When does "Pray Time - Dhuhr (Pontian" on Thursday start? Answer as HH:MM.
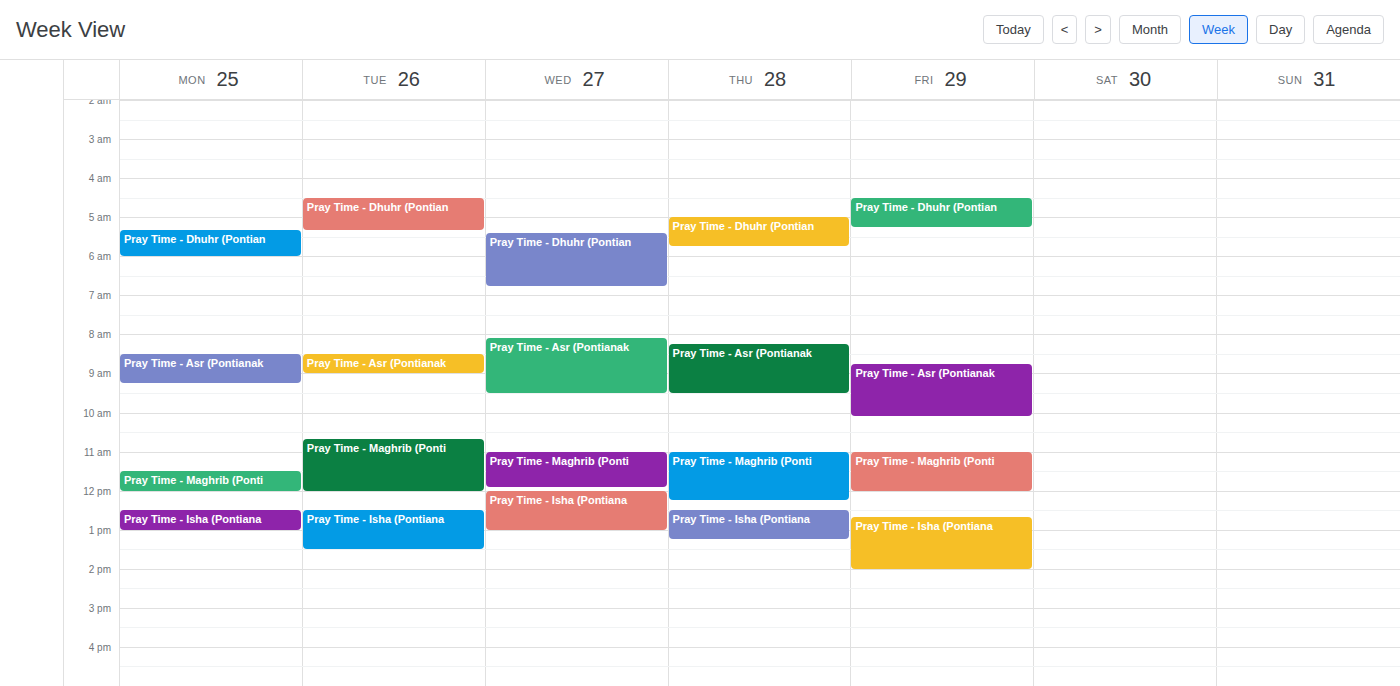
05:00